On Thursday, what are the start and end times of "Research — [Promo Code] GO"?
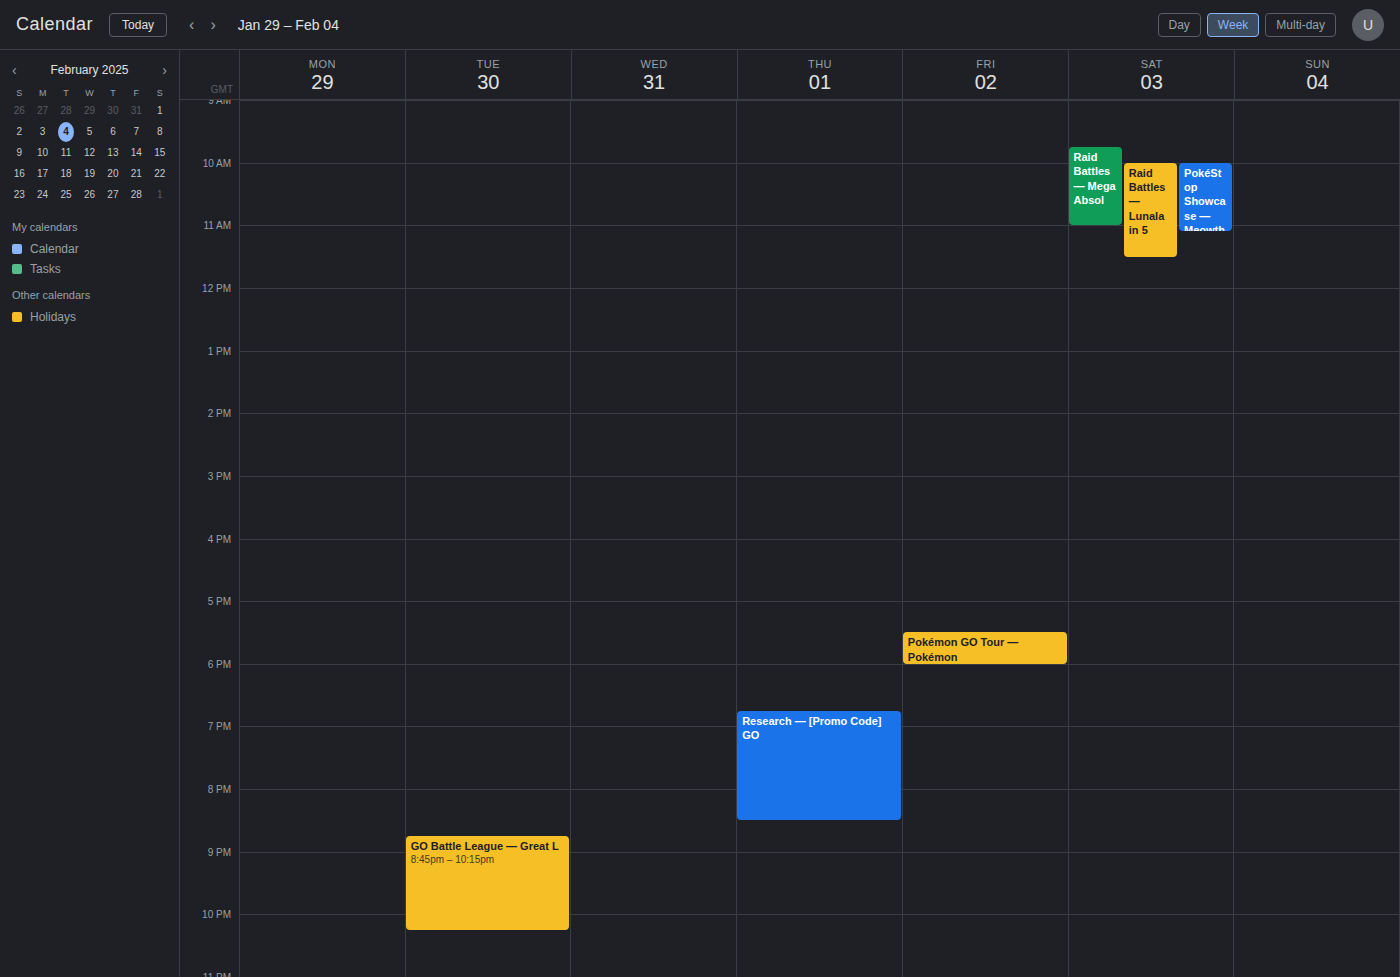
18:45 to 20:30